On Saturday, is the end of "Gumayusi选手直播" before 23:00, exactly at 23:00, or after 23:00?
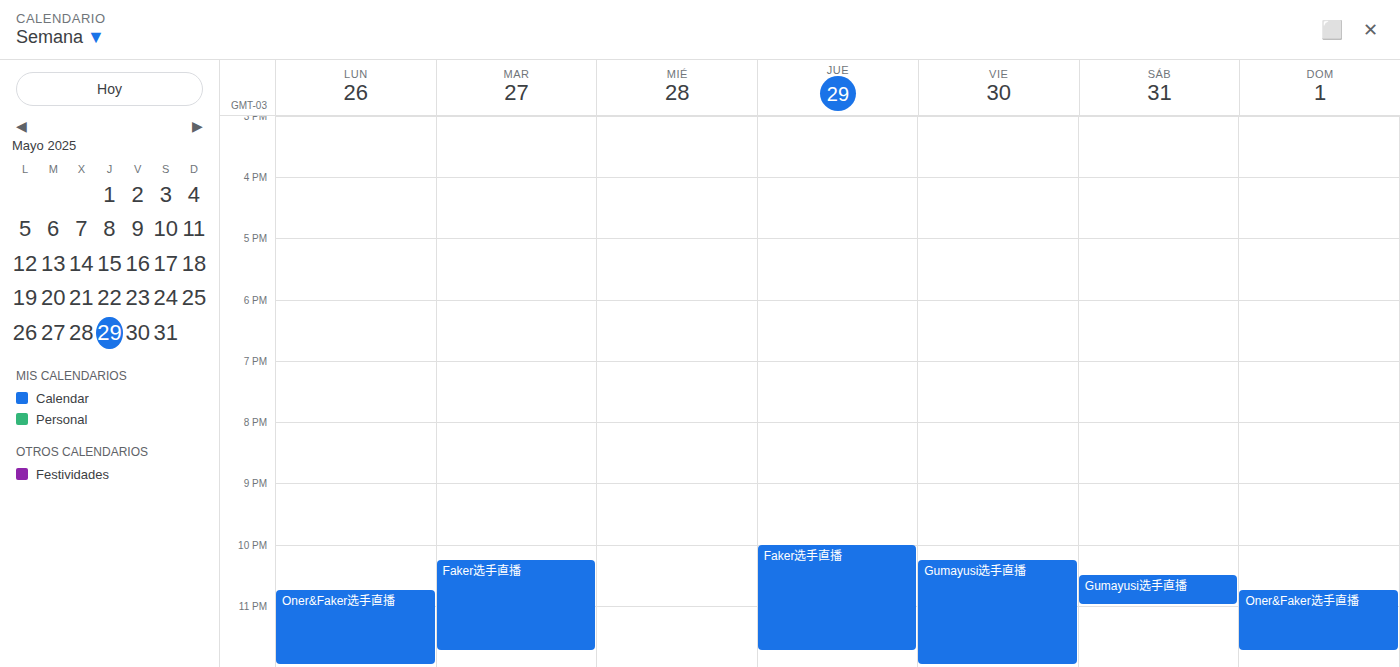
23:00 -- exactly at 23:00, on the 23:00 line.